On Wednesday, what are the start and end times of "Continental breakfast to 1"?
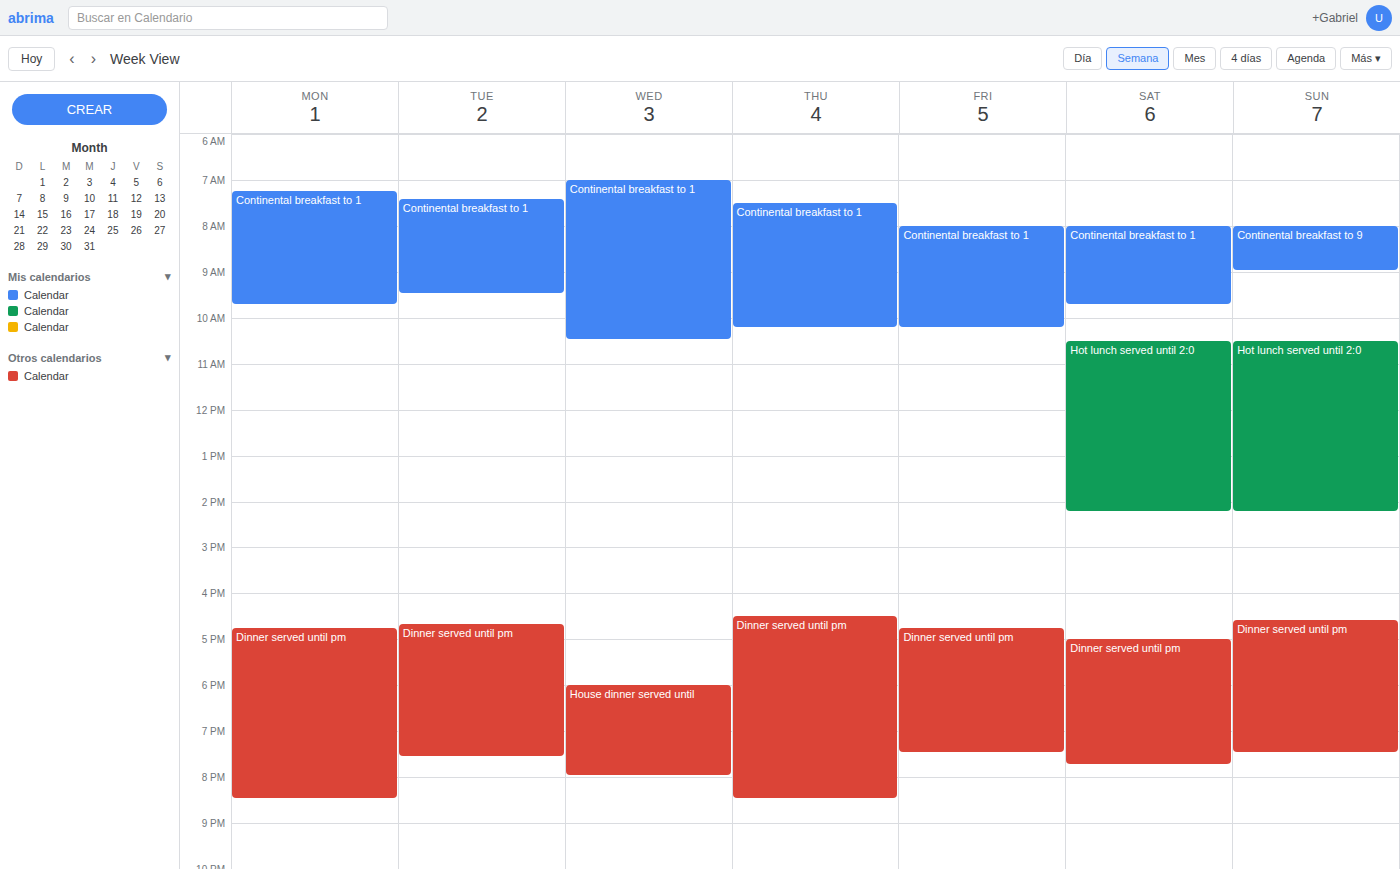
07:00 to 10:30